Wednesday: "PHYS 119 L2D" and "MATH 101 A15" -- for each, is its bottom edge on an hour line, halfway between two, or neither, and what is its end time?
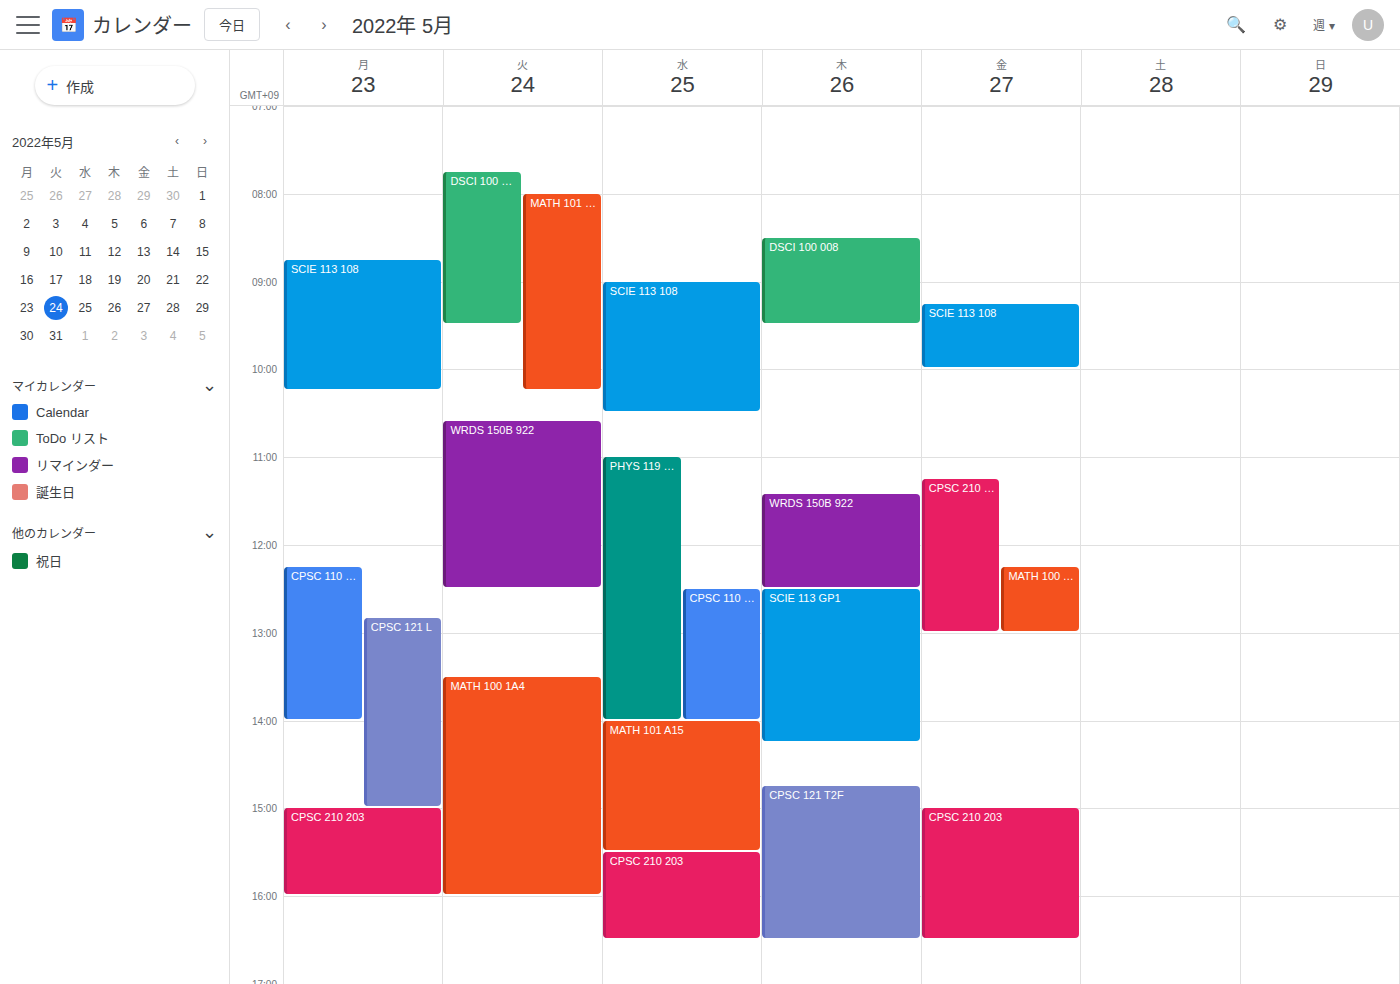
"PHYS 119 L2D": 2:00 PM, exactly on the 2 PM line. "MATH 101 A15": 3:30 PM, halfway between the 3 PM and 4 PM lines.